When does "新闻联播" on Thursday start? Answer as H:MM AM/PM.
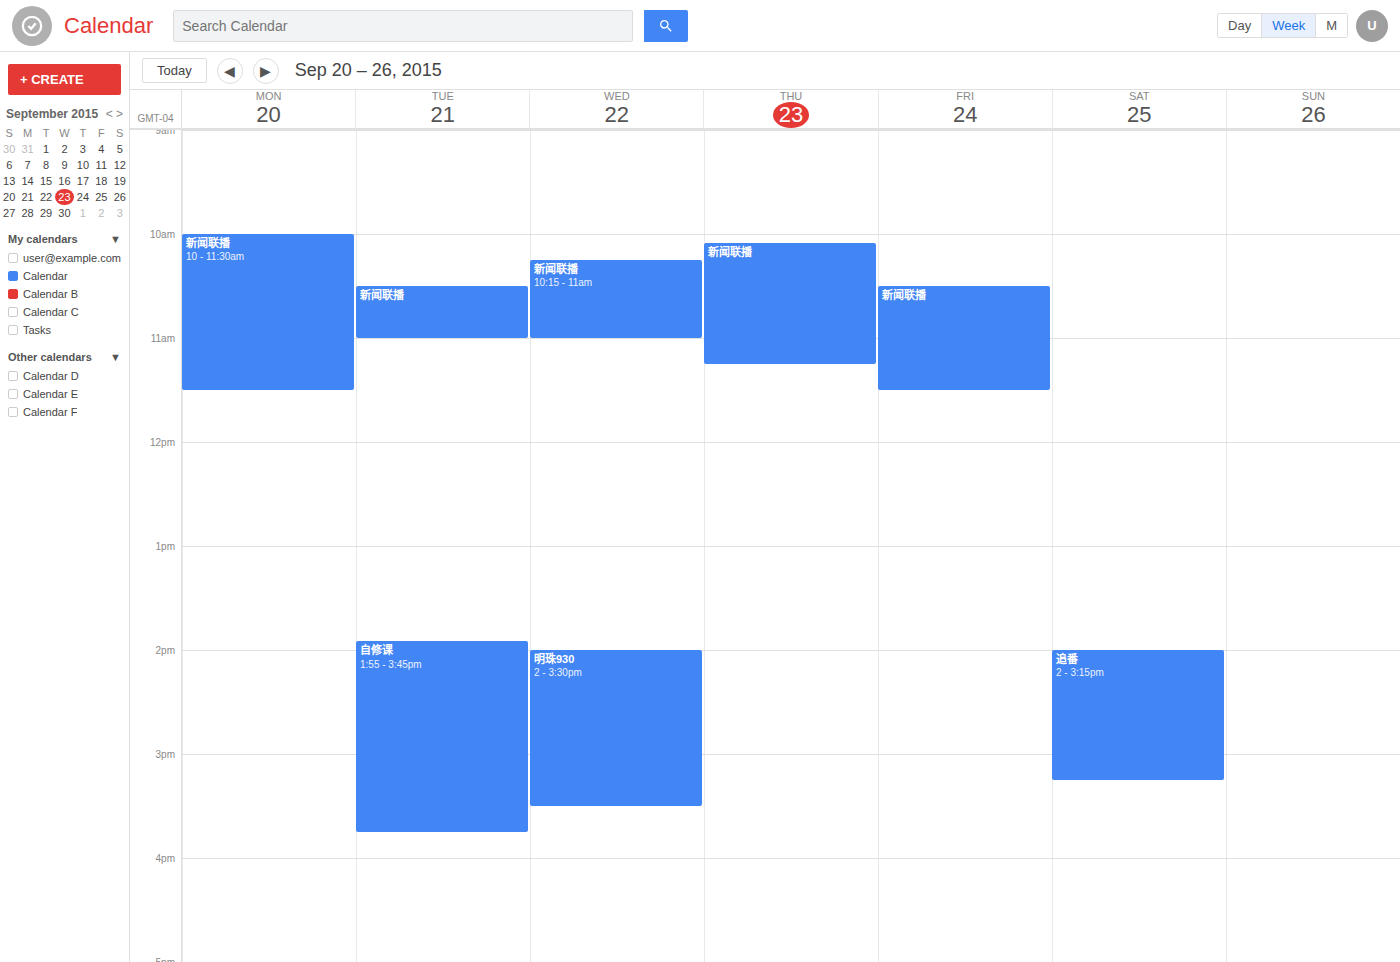
10:05 AM